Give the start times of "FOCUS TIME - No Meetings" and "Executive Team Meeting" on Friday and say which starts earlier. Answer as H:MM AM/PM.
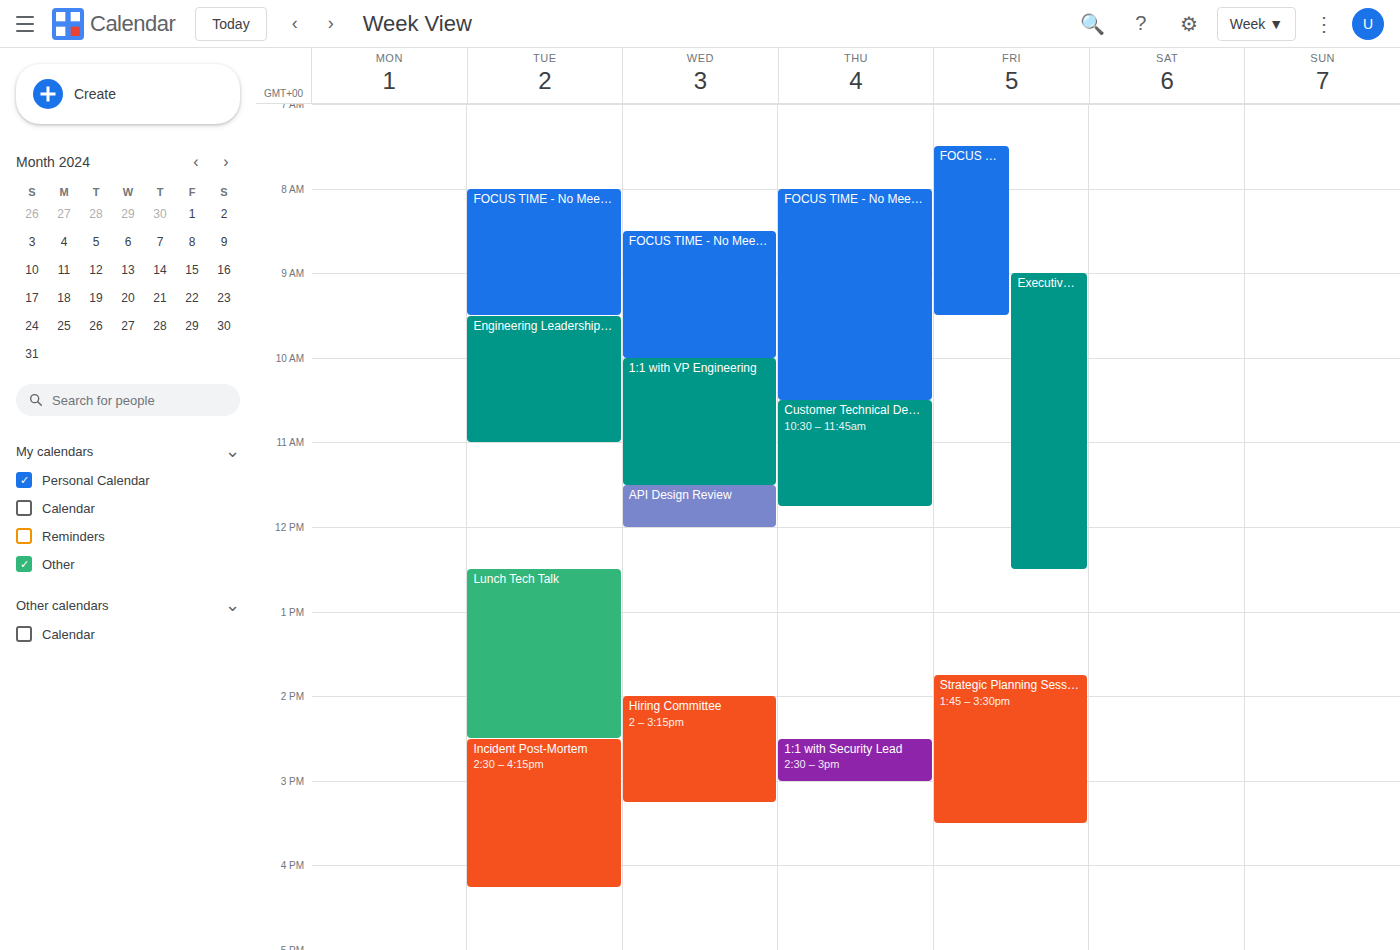
"FOCUS TIME - No Meetings" 7:30 AM; "Executive Team Meeting" 9:00 AM.